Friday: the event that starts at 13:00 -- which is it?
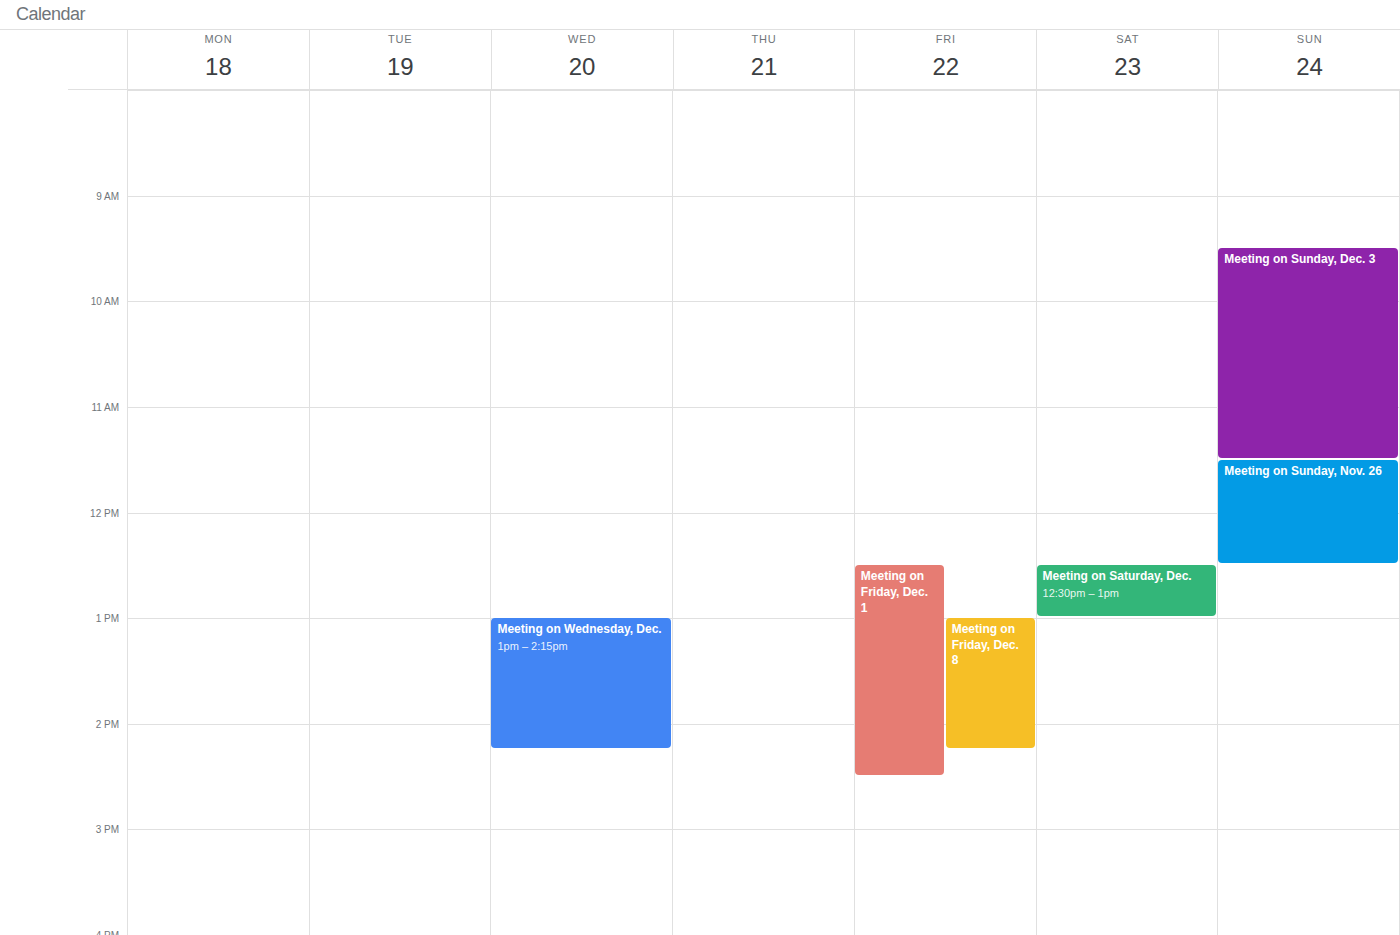
"Meeting on Friday, Dec. 8"